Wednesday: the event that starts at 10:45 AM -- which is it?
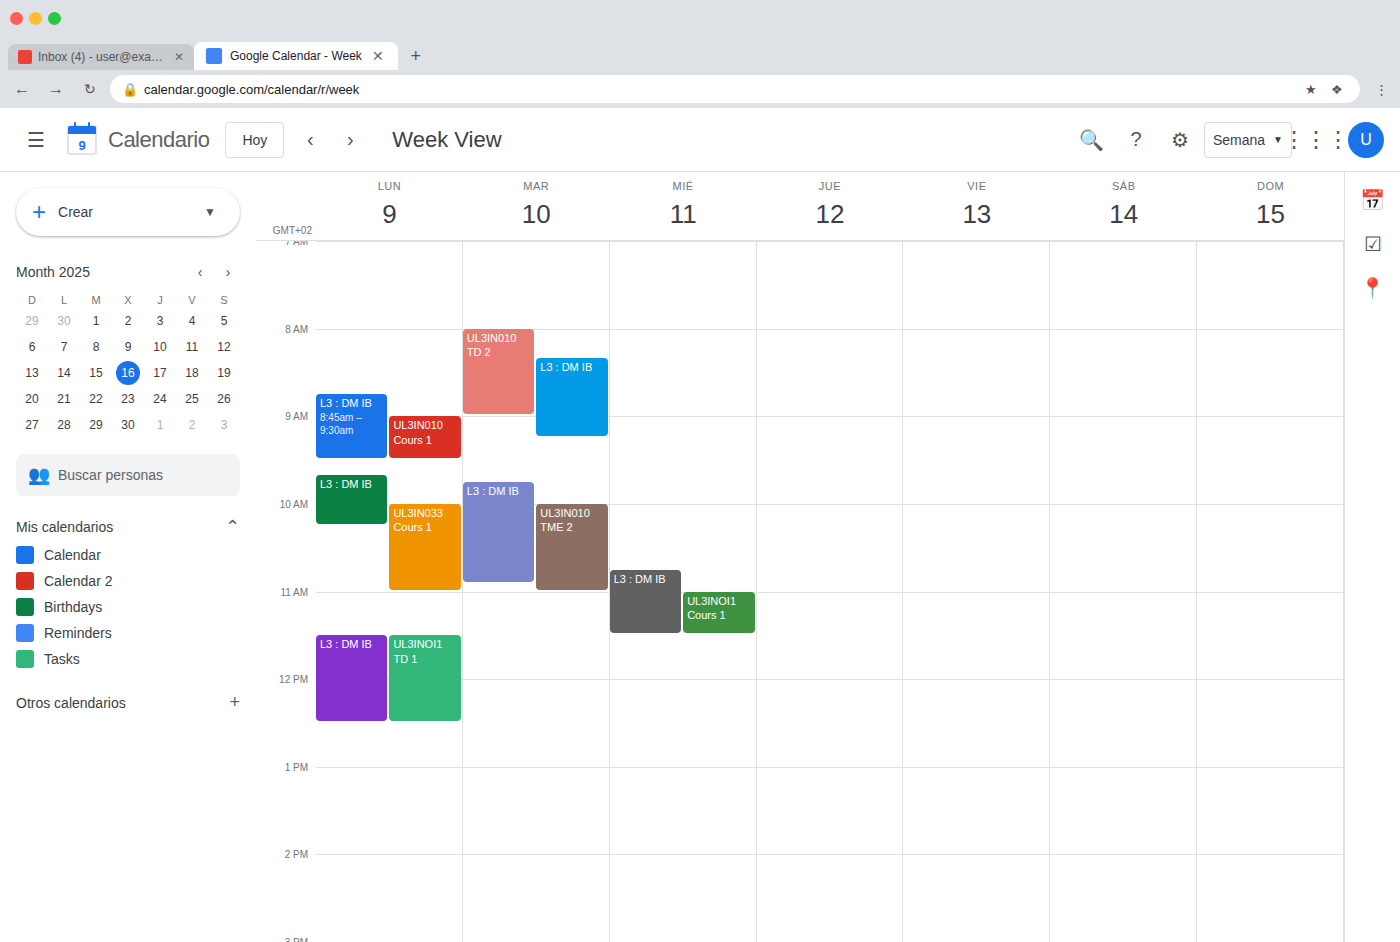
"L3 : DM IB"